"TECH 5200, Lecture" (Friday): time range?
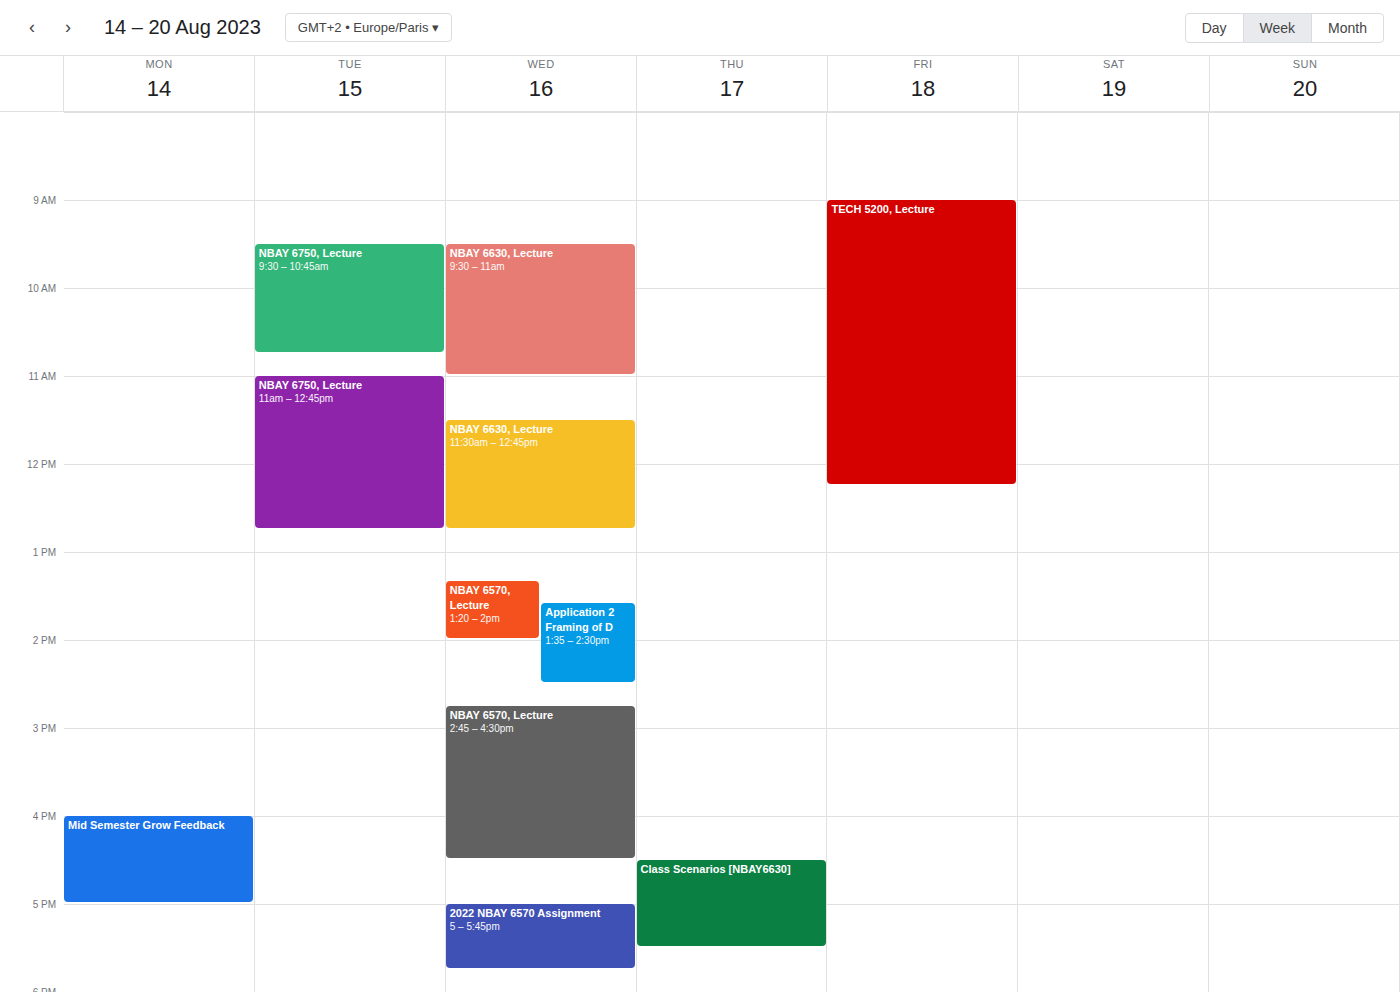
9:00 AM to 12:15 PM